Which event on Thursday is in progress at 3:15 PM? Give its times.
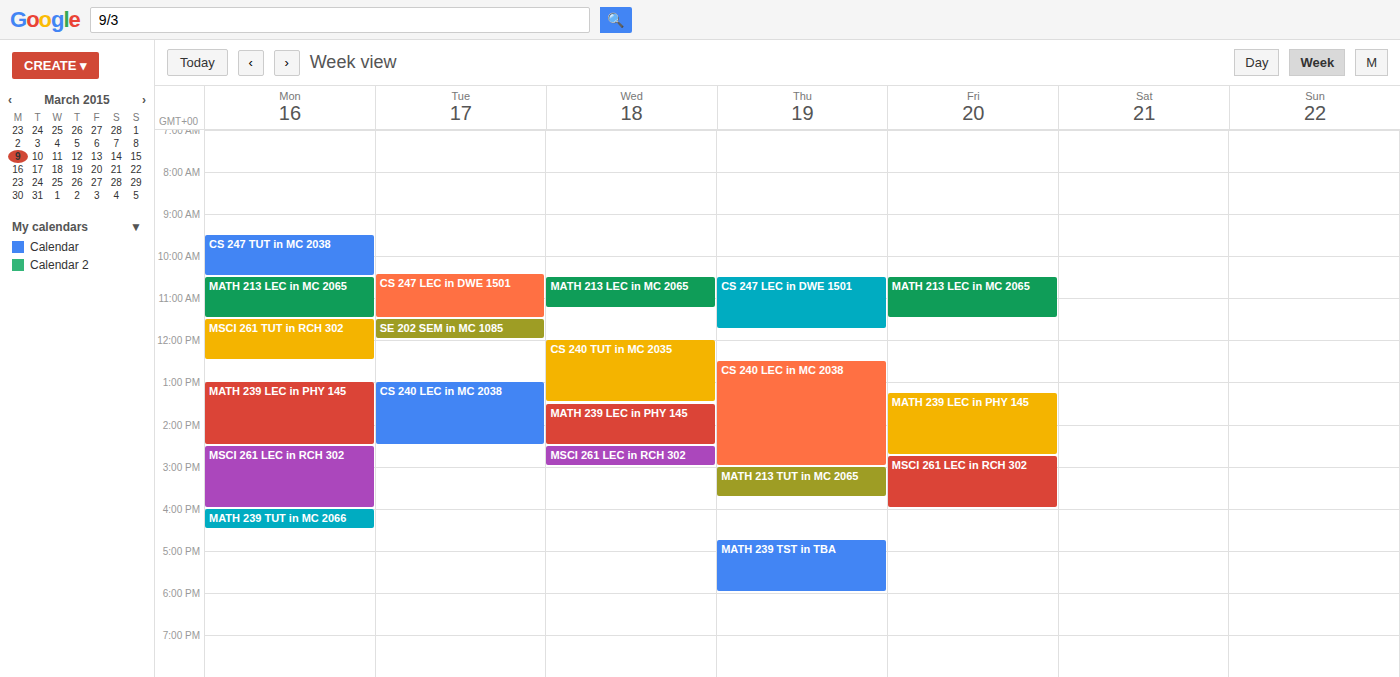
"MATH 213 TUT in MC 2065", 3:00 PM to 3:45 PM